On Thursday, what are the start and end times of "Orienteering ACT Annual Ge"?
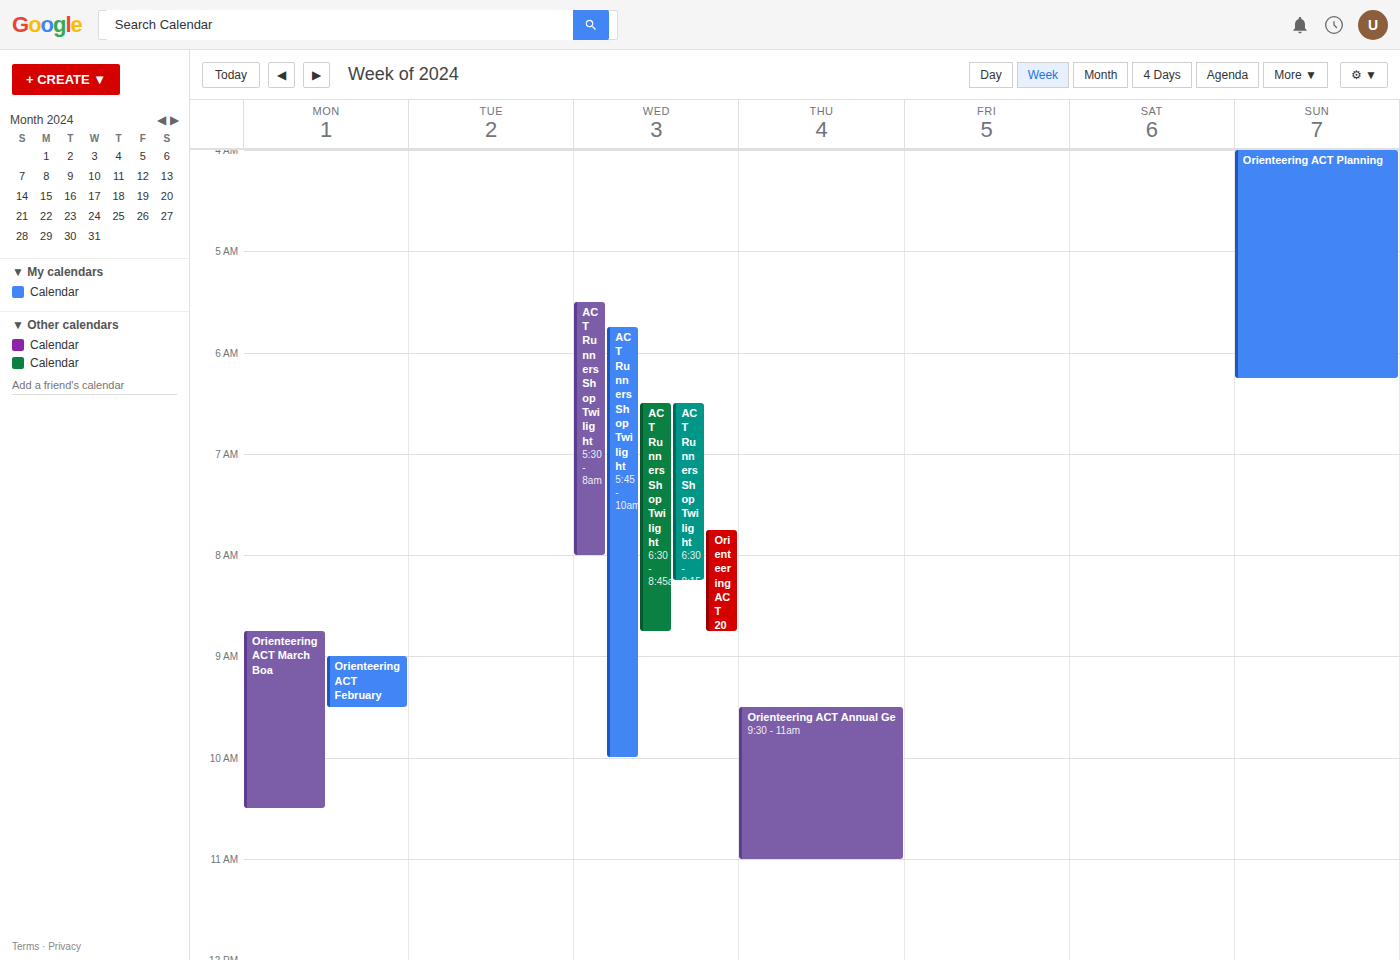
9:30 AM to 11:00 AM